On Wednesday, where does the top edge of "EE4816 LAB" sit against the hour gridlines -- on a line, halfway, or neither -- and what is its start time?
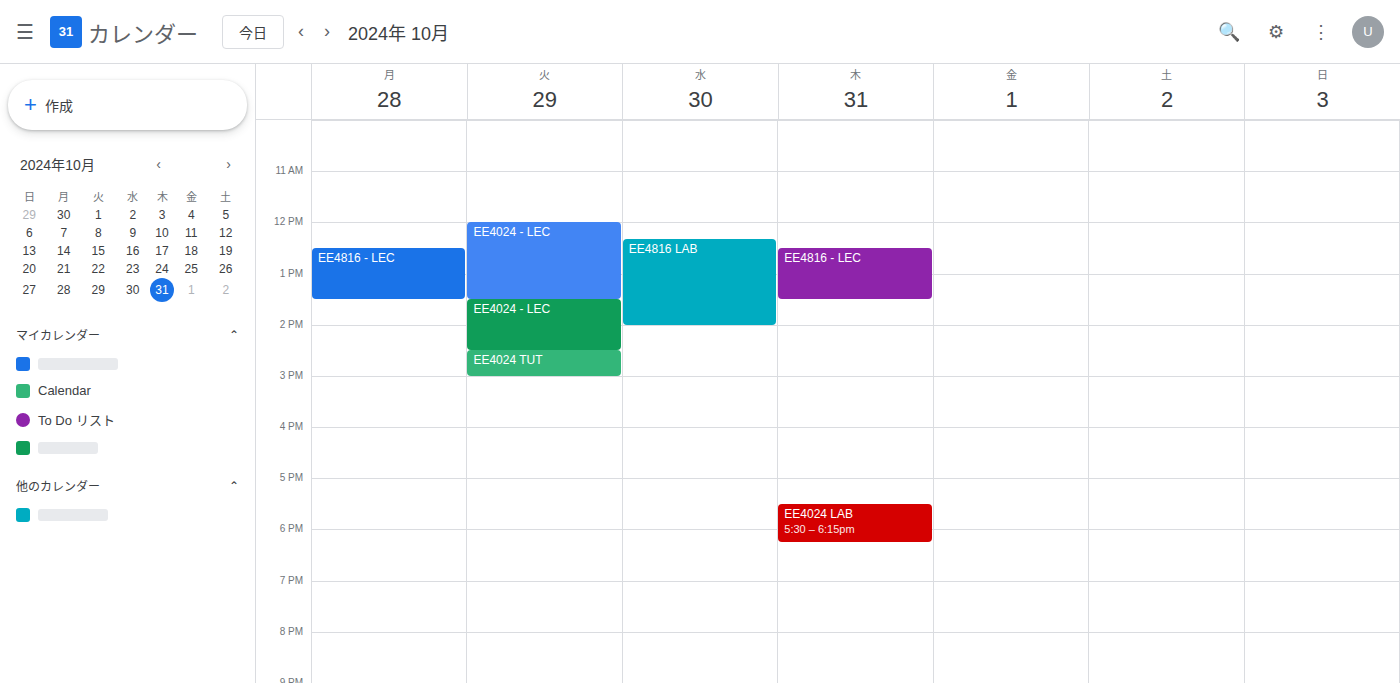
12:20 -- neither: 20 minutes below the 12:00 line and 40 minutes above the 13:00 line.